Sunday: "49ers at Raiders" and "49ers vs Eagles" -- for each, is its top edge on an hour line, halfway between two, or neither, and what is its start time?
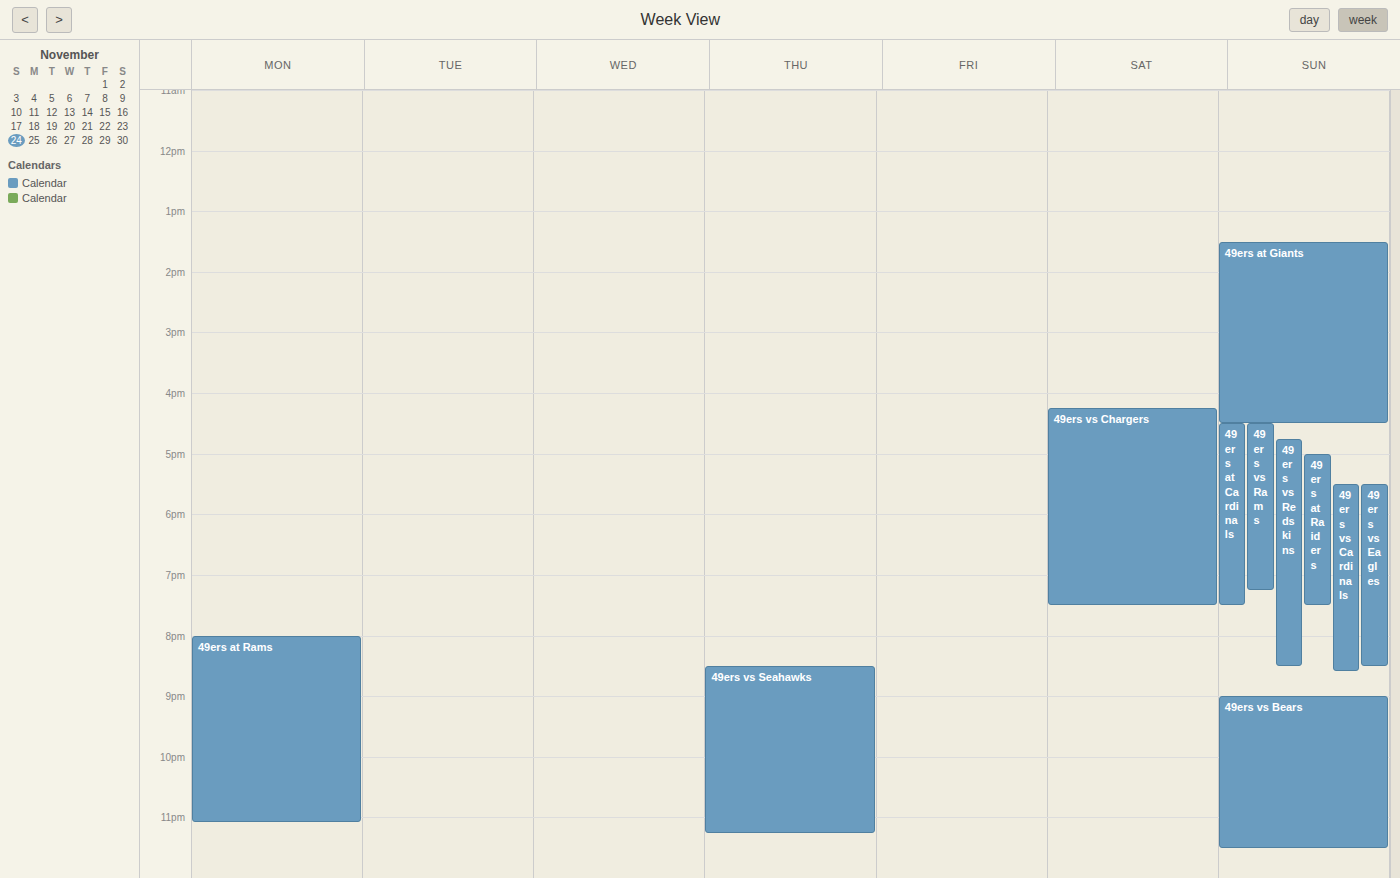
"49ers at Raiders": 5:00 PM, exactly on the 5 PM line. "49ers vs Eagles": 5:30 PM, halfway between the 5 PM and 6 PM lines.